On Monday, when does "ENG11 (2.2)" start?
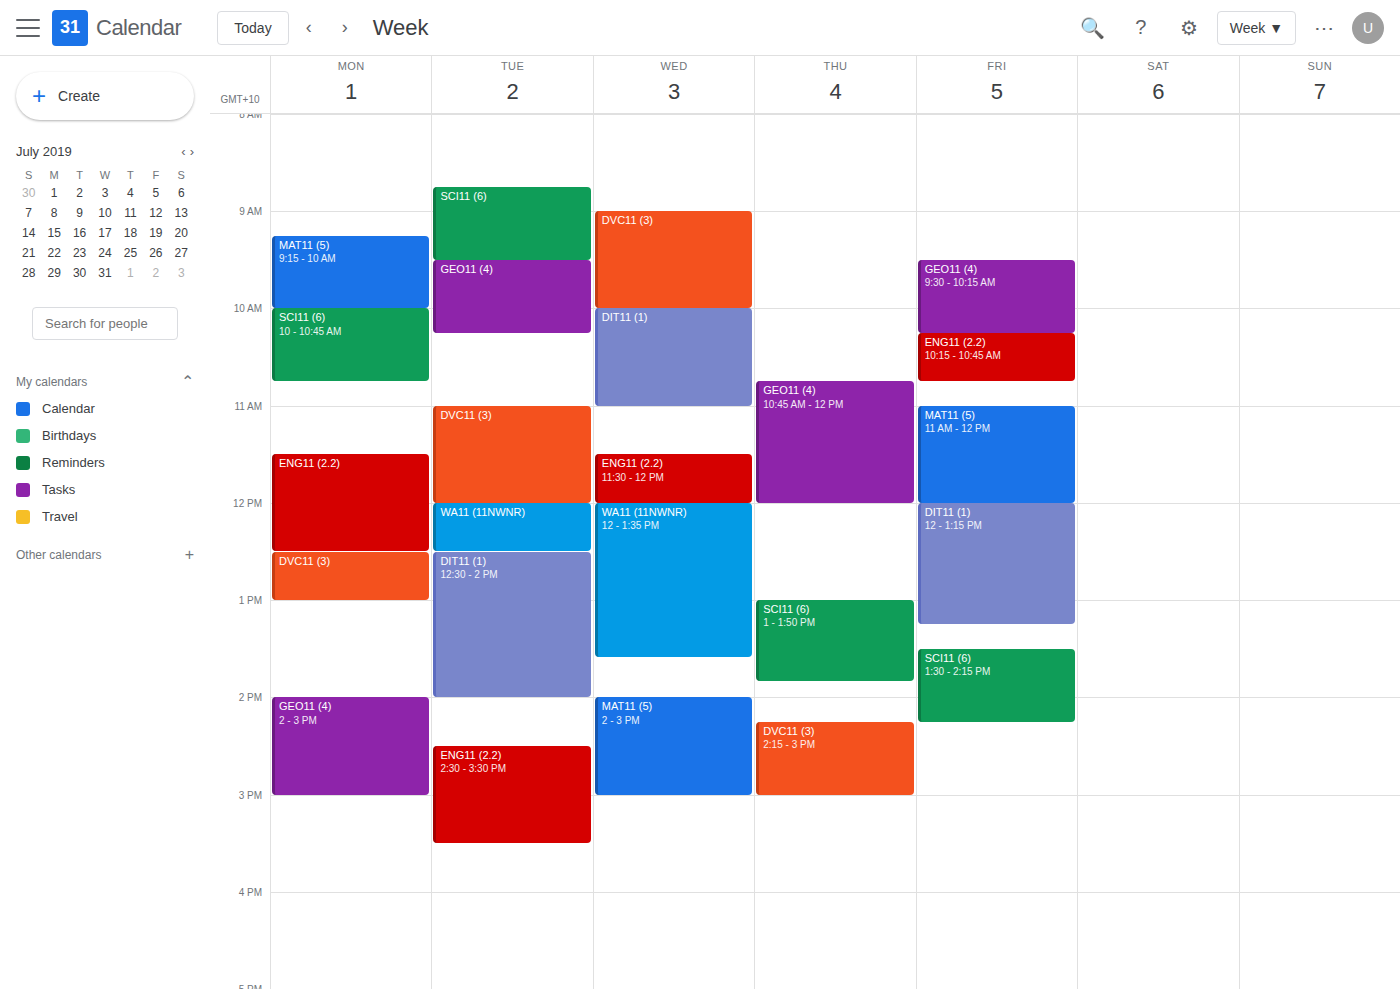
11:30 AM